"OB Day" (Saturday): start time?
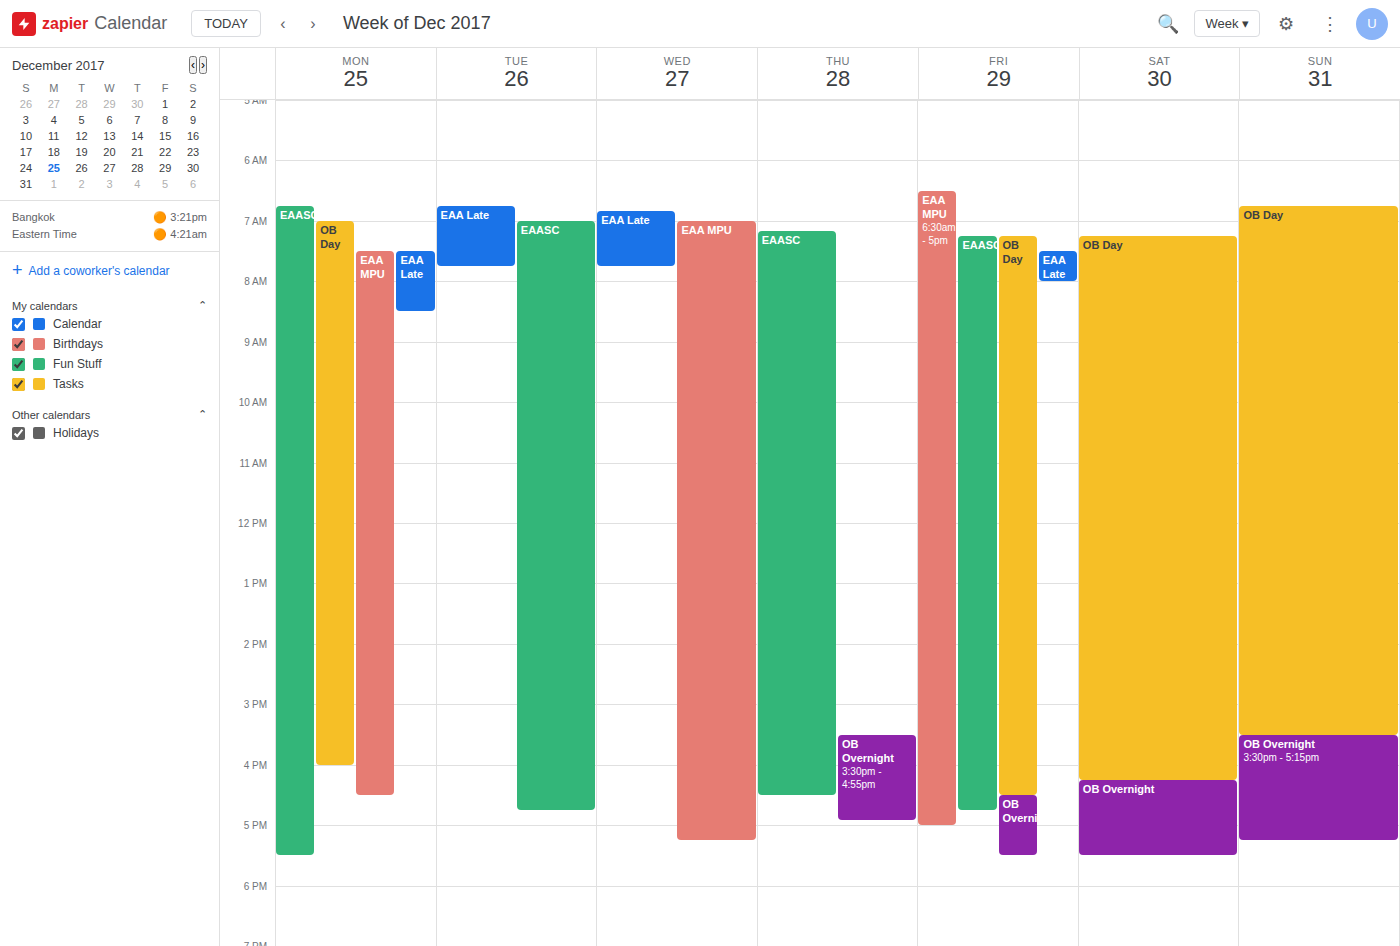
7:15 AM